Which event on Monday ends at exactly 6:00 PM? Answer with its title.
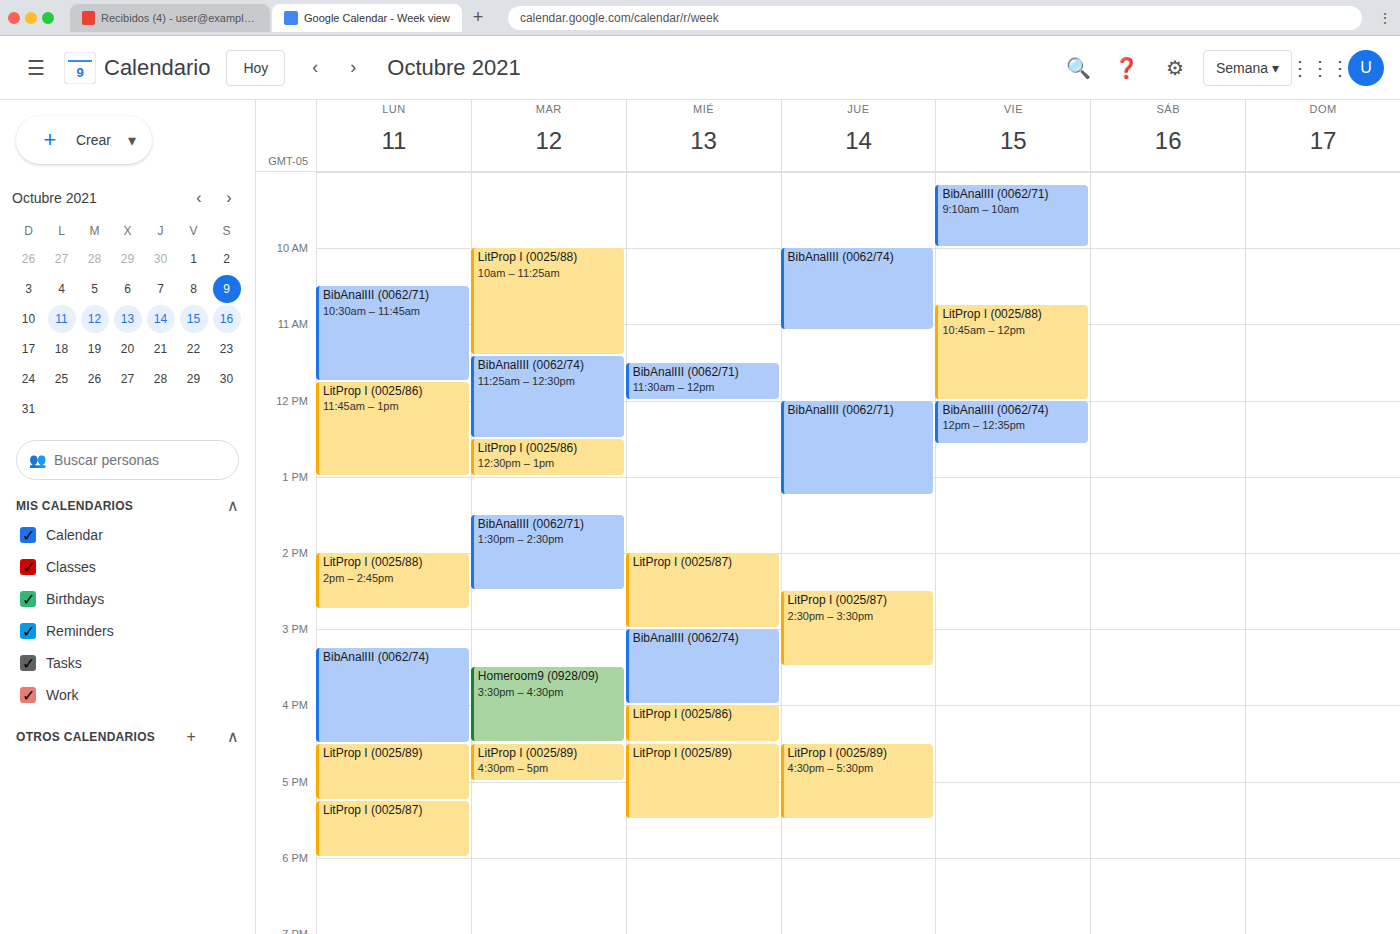
"LitProp I (0025/87)"